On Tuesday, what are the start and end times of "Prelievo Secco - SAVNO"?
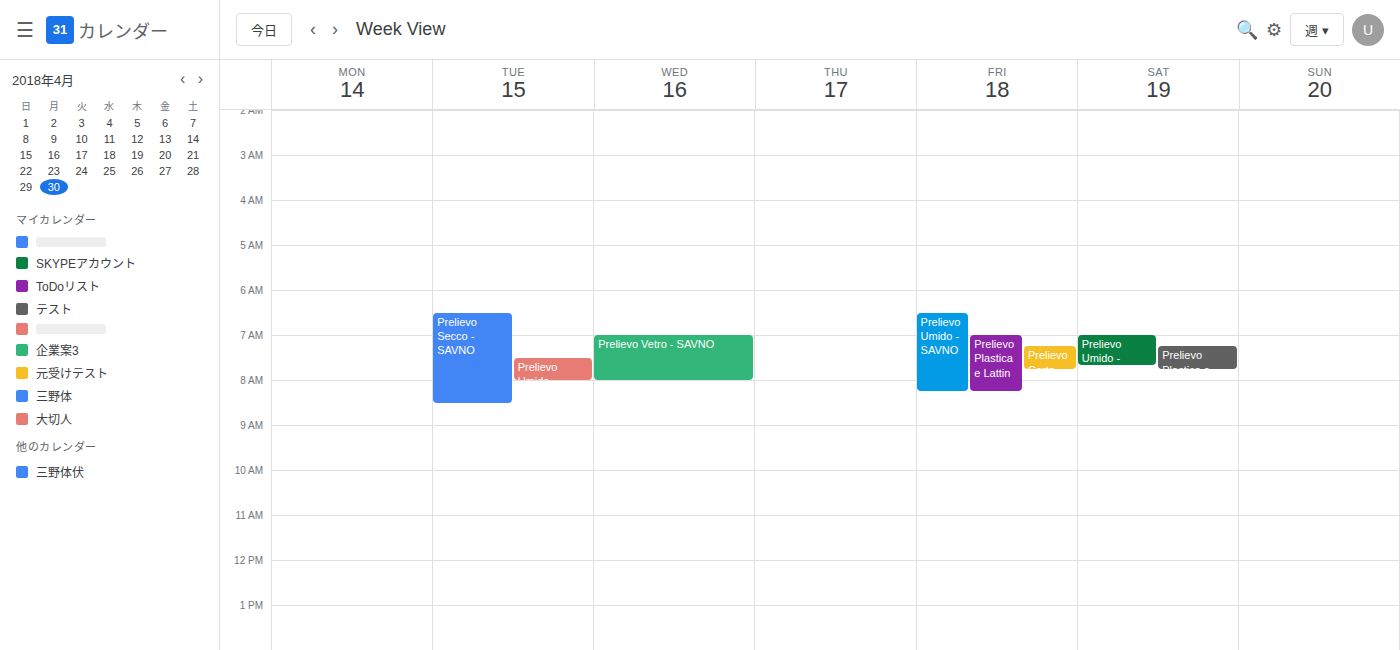
6:30 AM to 8:30 AM